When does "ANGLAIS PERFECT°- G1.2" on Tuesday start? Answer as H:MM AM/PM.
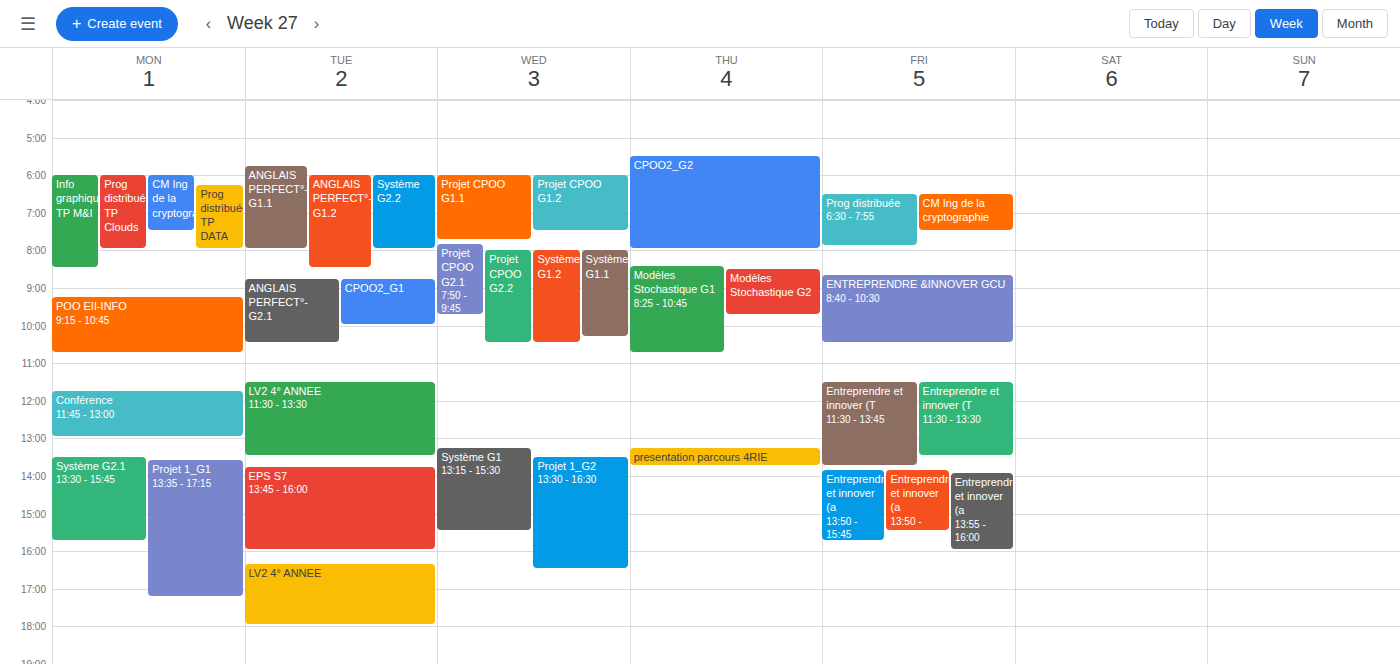
6:00 AM